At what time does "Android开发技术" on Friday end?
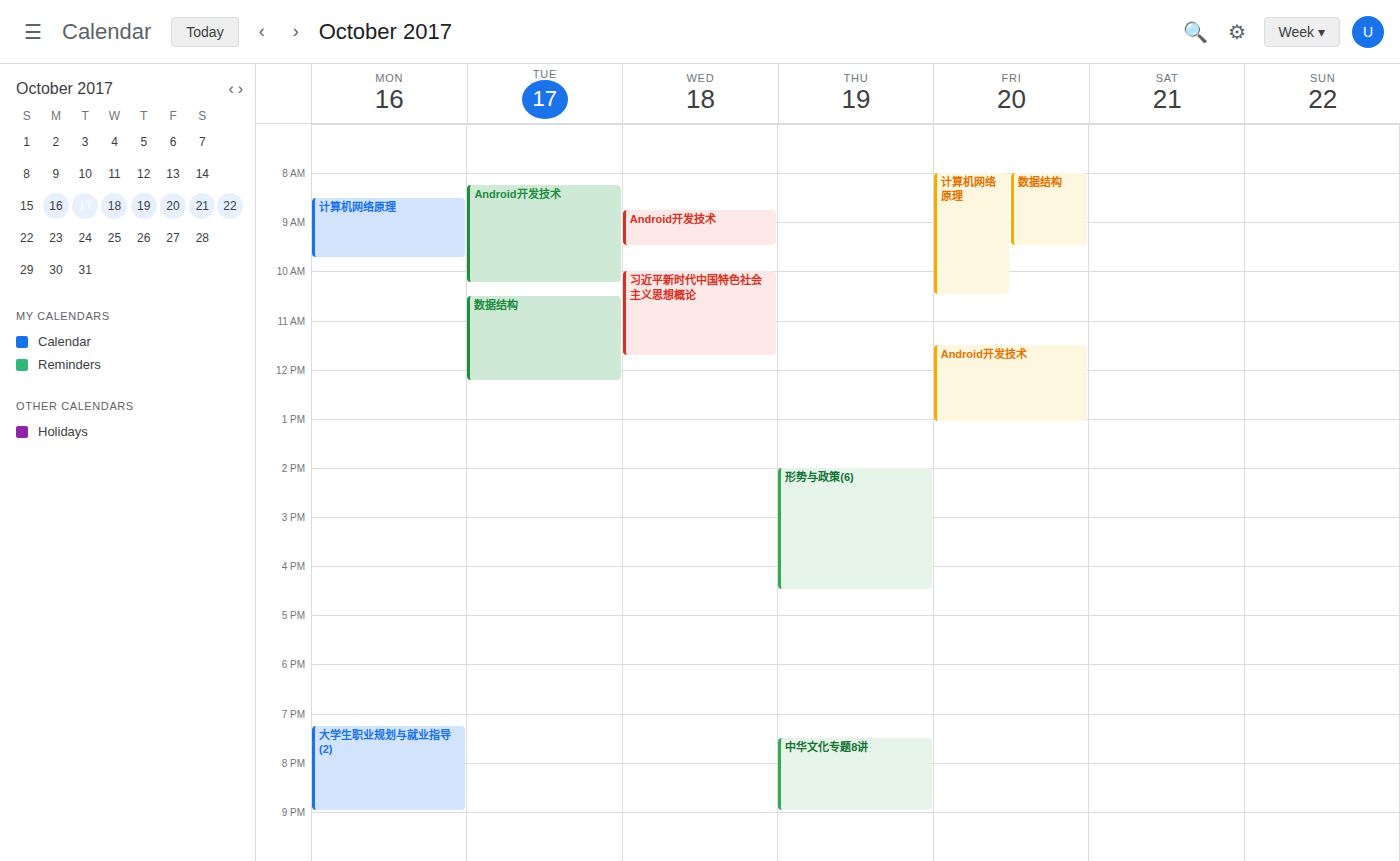
1:05 PM